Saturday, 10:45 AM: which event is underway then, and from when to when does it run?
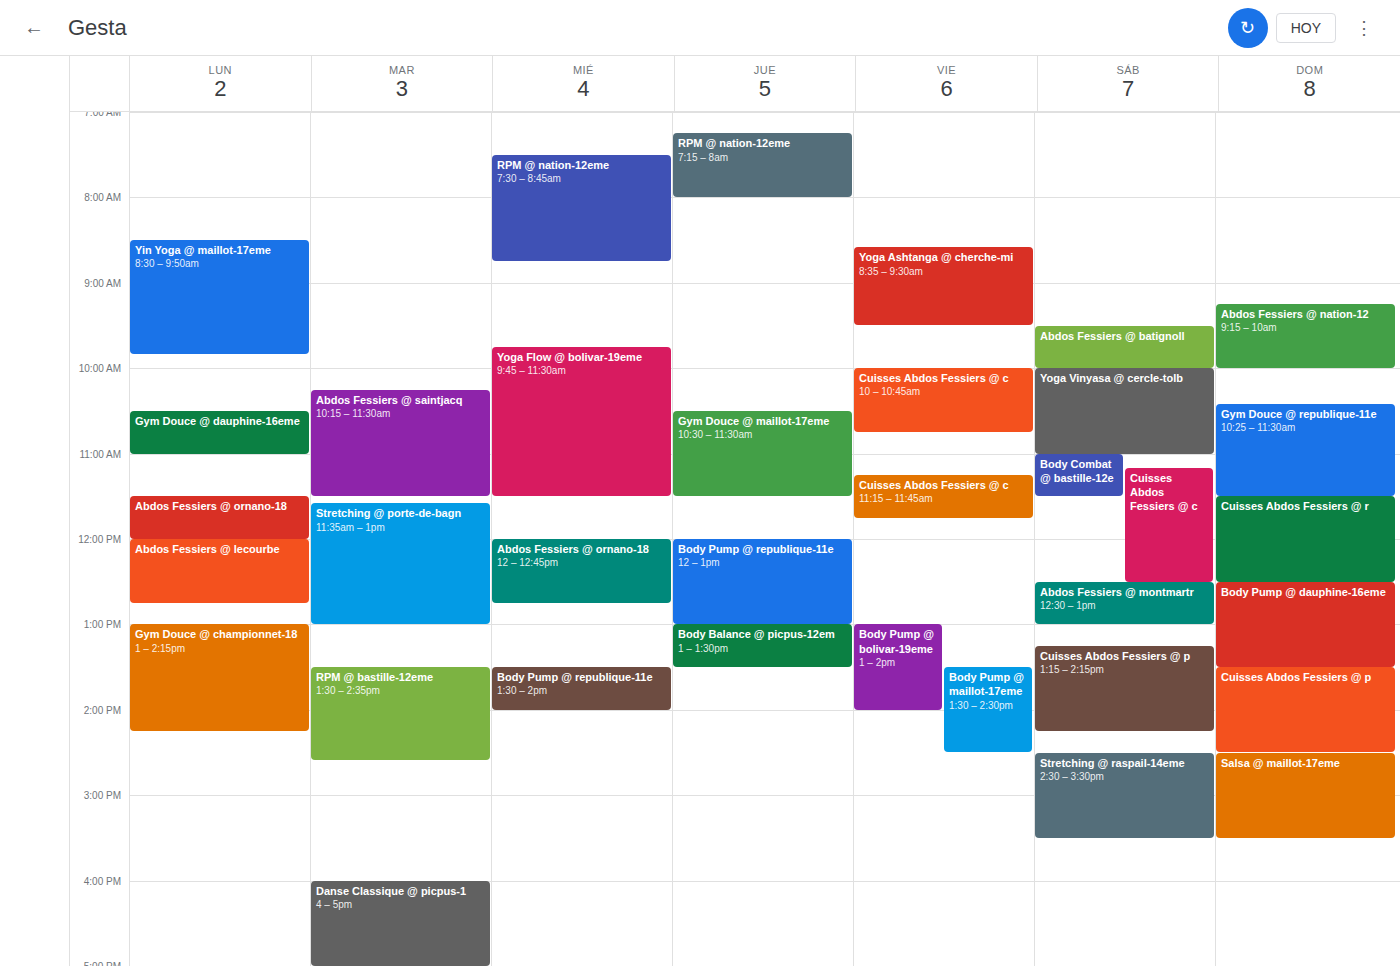
"Yoga Vinyasa @ cercle-tolb", 10:00 AM to 11:00 AM